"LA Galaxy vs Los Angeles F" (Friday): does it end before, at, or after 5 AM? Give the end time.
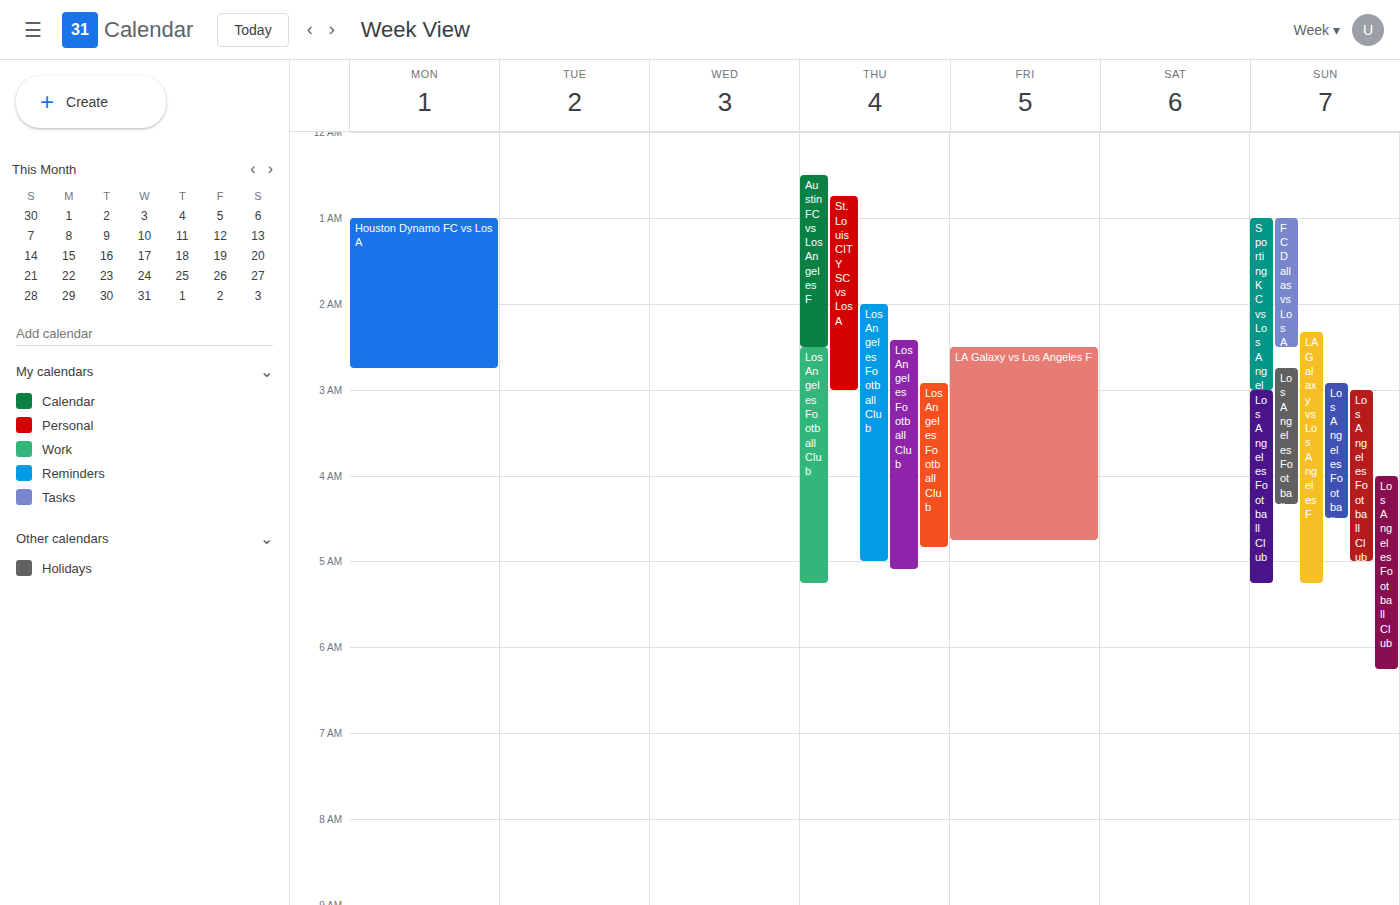
4:45 AM -- before 5 AM, 15 minutes above the 5 AM line.